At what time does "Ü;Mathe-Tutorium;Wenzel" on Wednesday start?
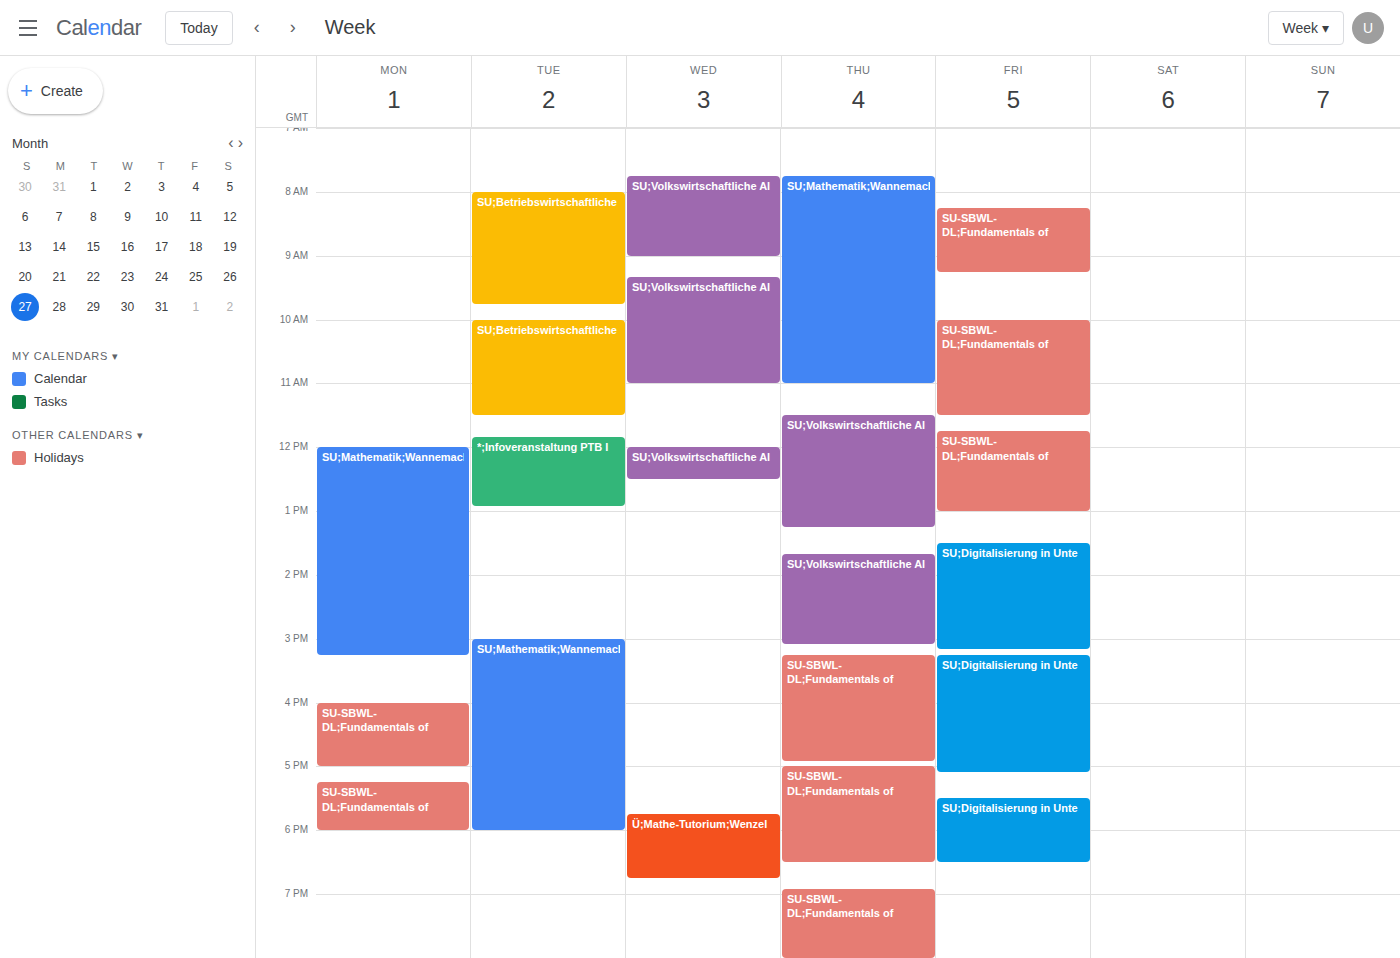
5:45 PM